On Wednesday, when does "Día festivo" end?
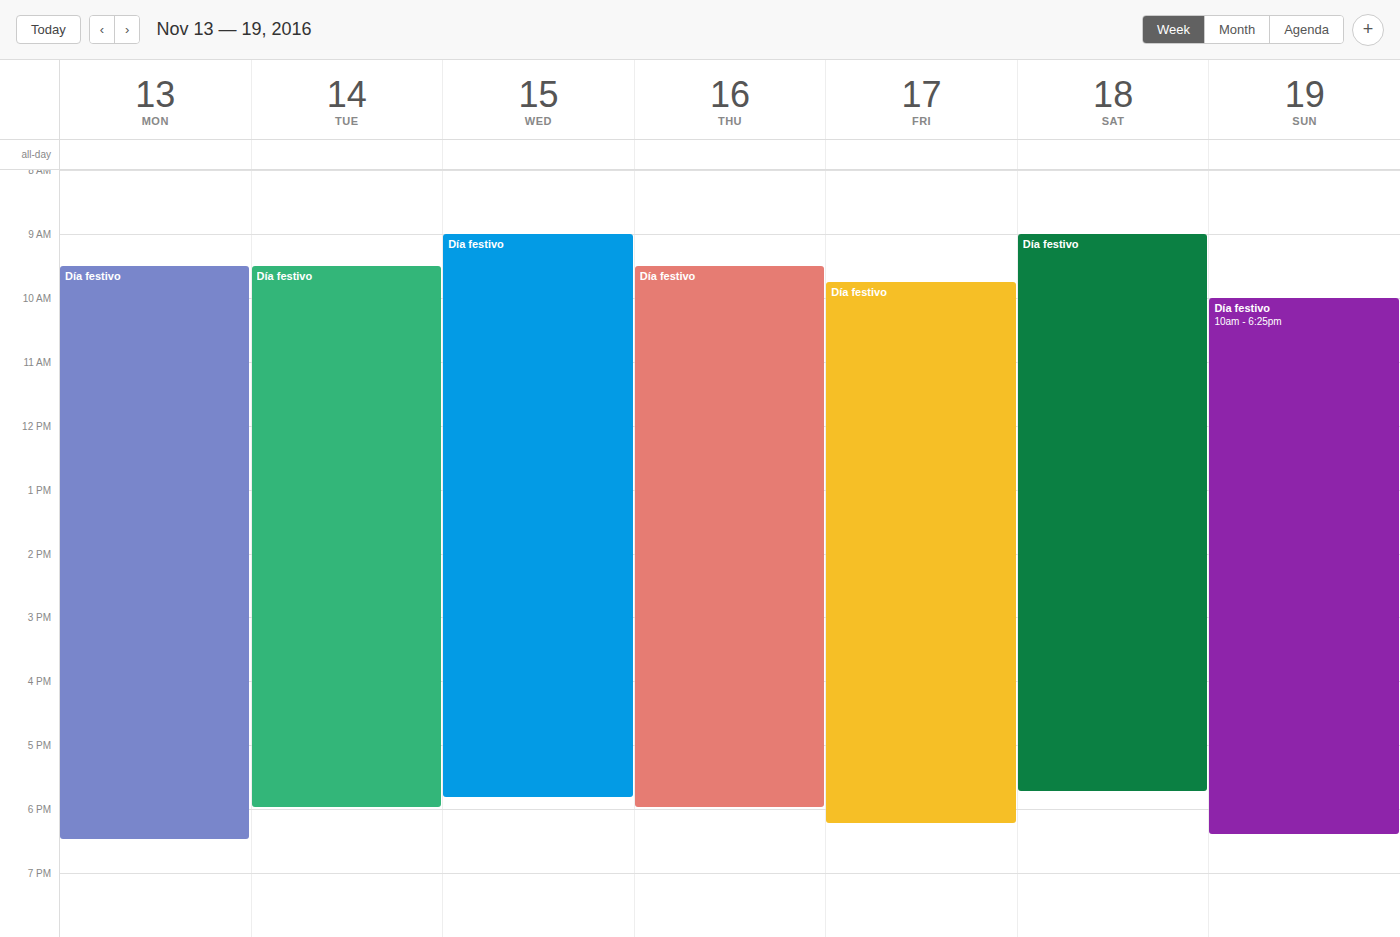
5:50 PM